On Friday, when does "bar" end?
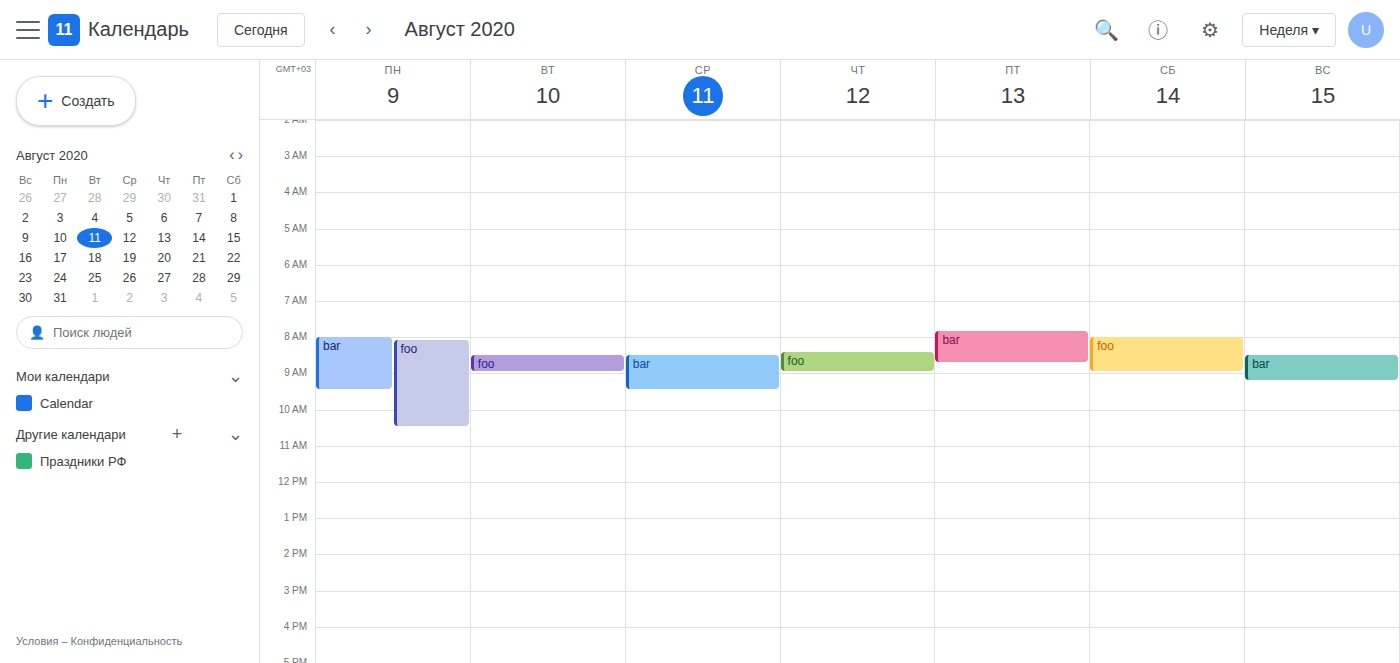
8:45 AM